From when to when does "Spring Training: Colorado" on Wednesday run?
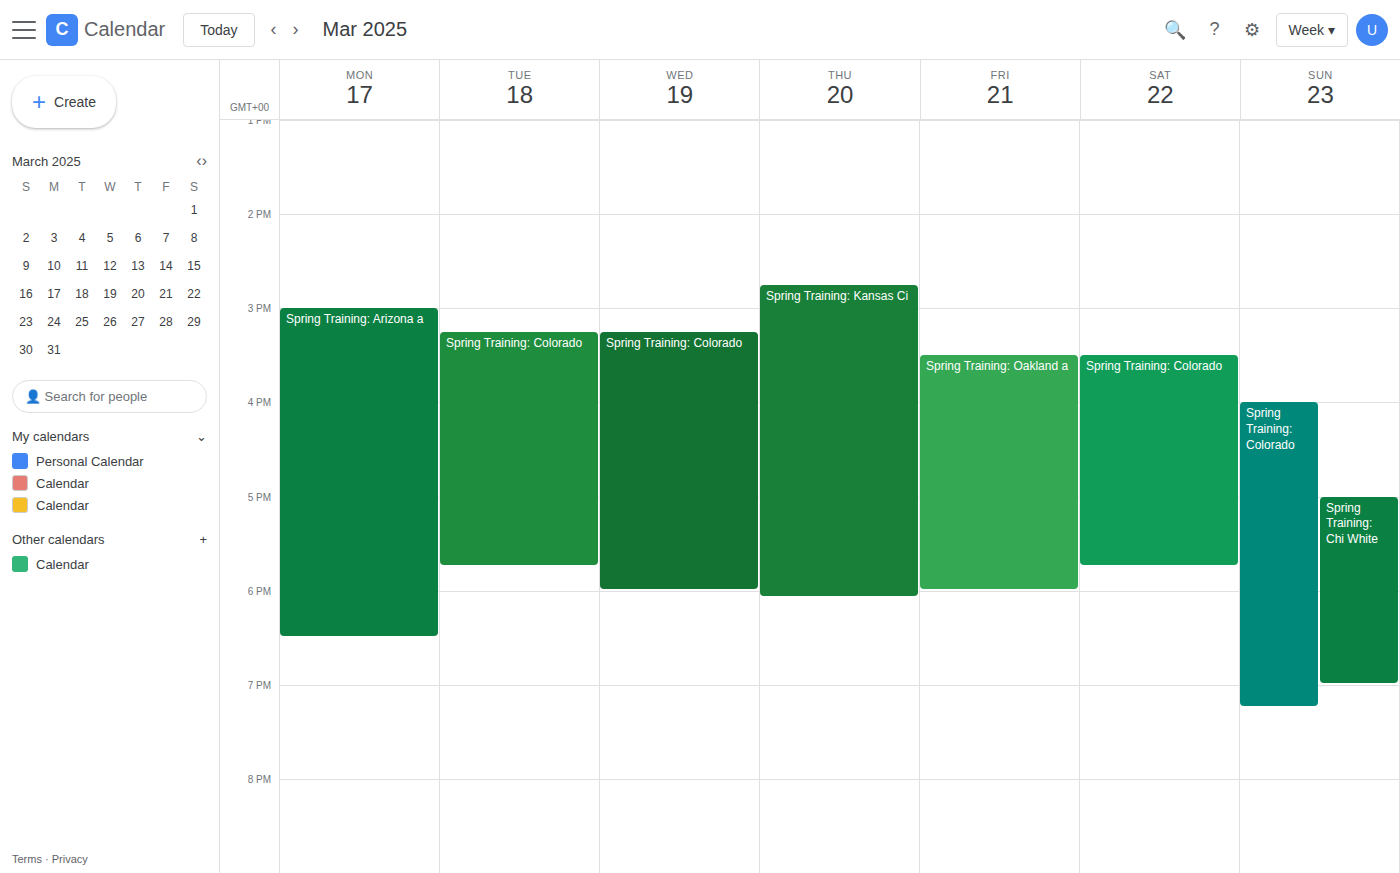
3:15 PM to 6:00 PM